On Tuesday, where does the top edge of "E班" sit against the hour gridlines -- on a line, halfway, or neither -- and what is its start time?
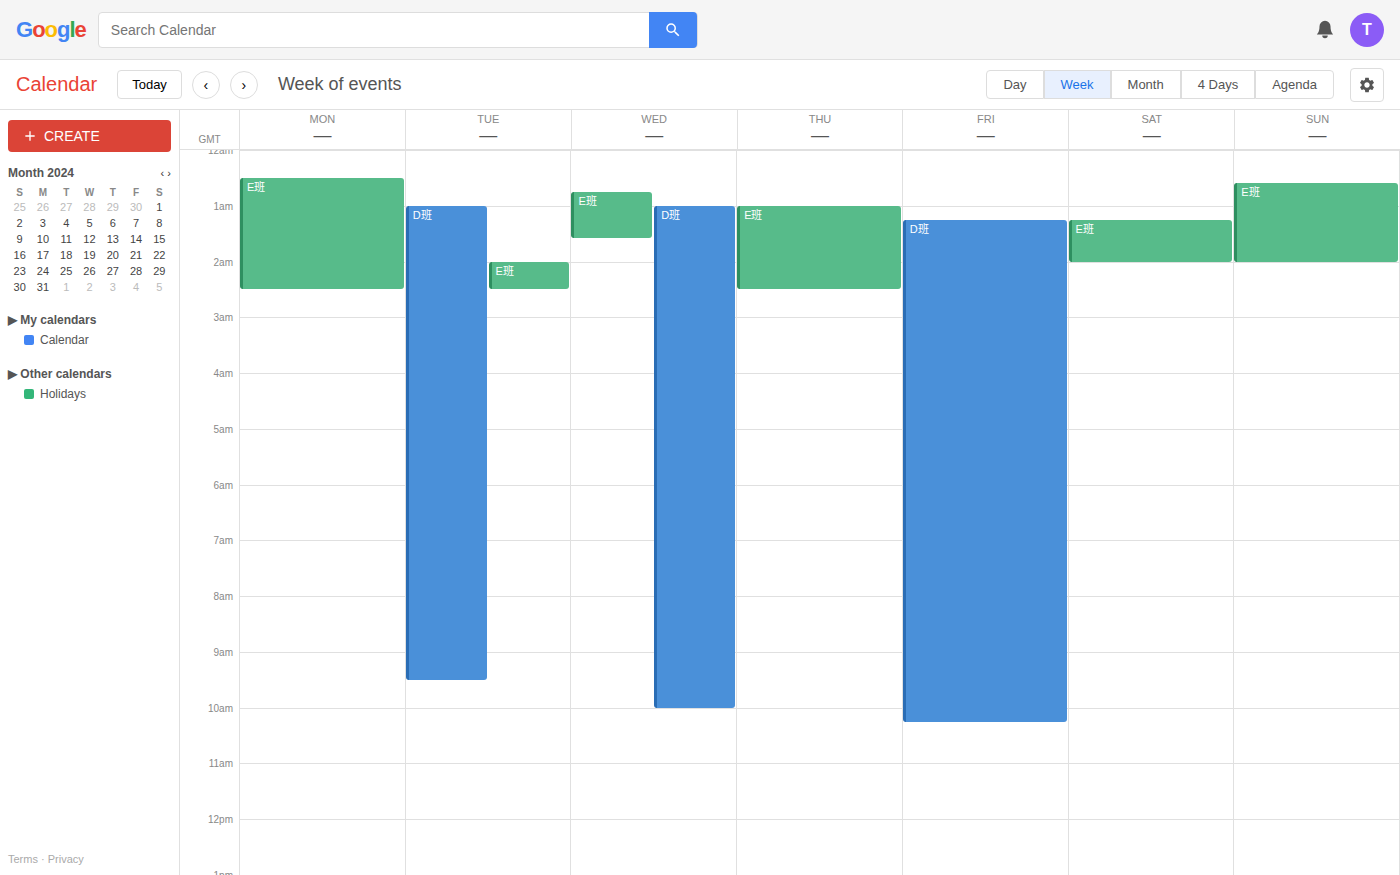
2:00 AM -- exactly on the 2 AM line.